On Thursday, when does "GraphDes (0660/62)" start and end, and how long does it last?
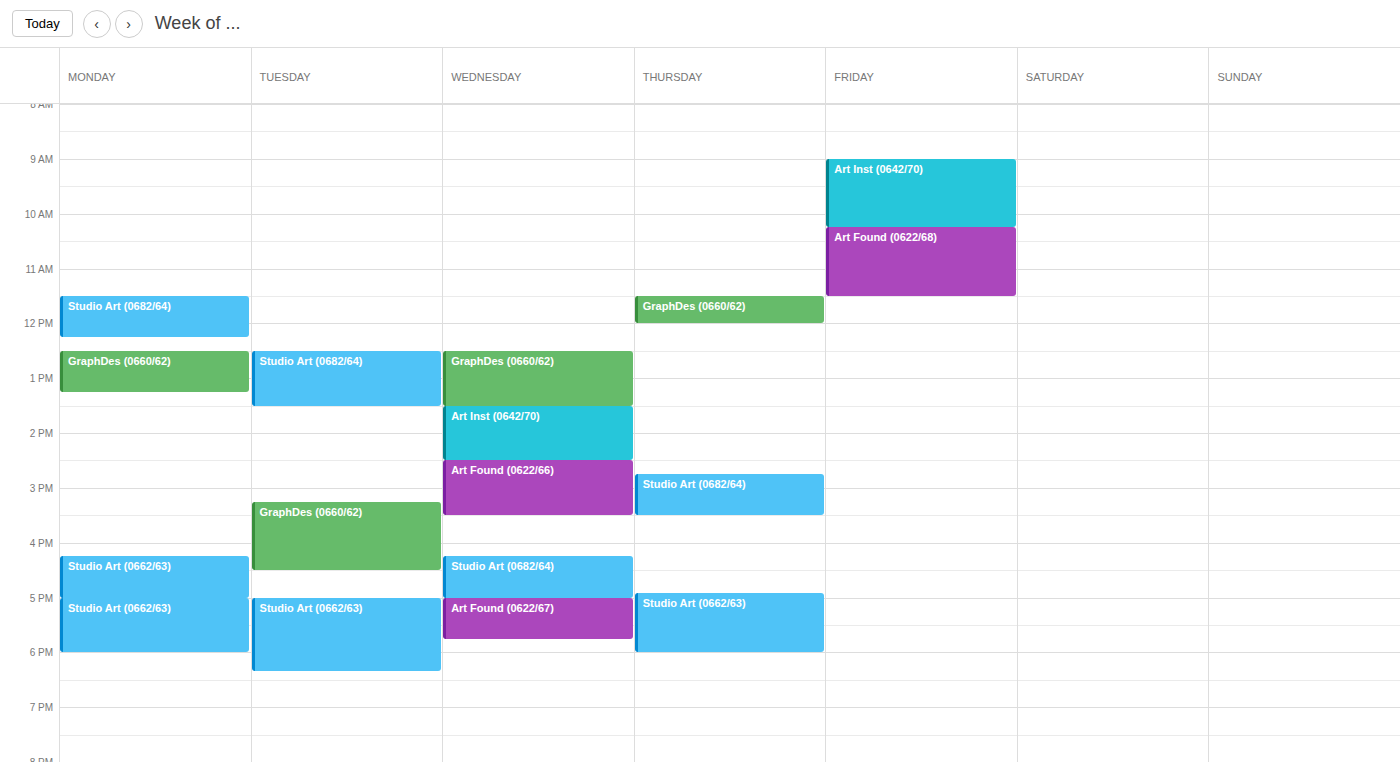
11:30 AM to 12:00 PM, 30 minutes